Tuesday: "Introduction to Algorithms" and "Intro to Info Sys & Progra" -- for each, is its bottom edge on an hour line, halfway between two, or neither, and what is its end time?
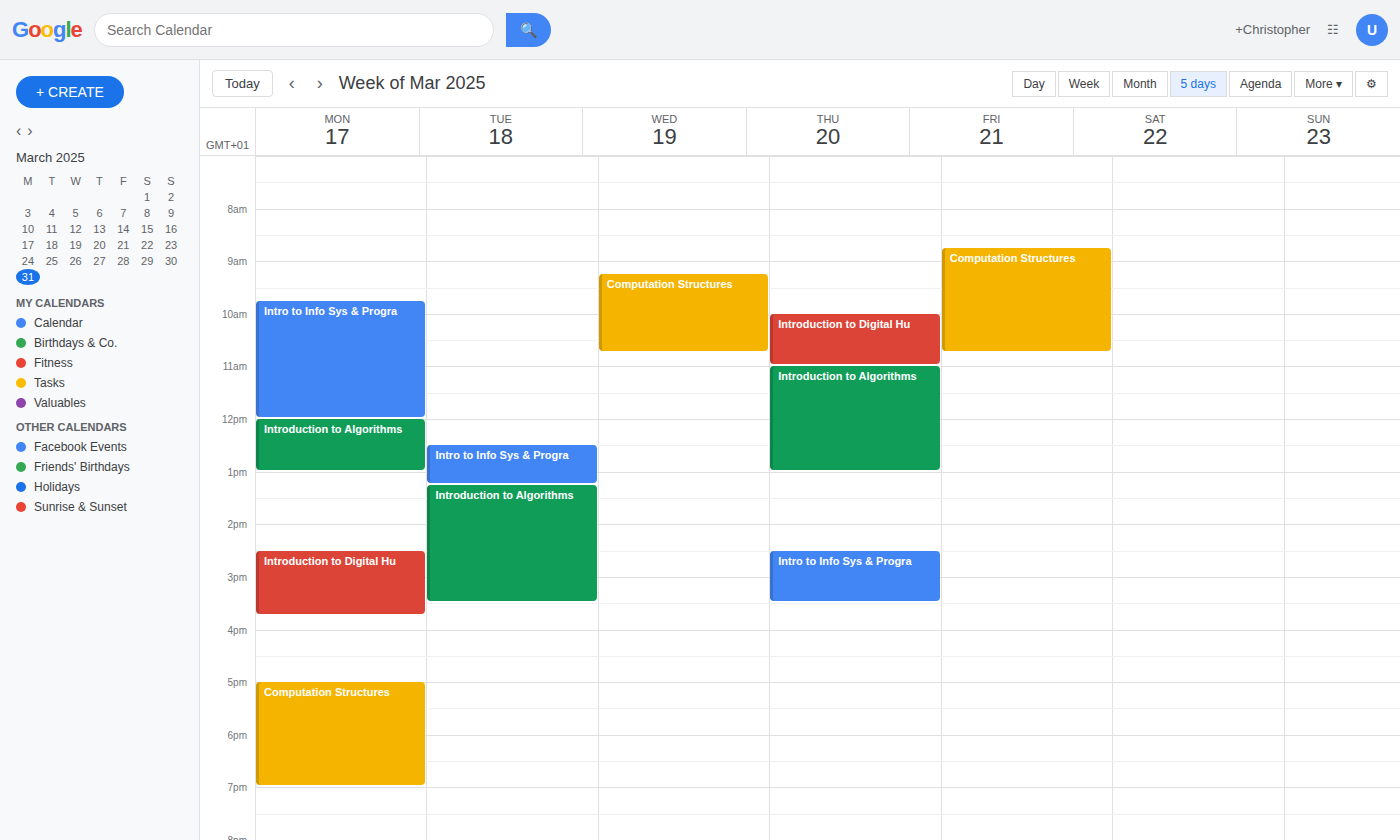
"Introduction to Algorithms": 3:30 PM, halfway between the 3 PM and 4 PM lines. "Intro to Info Sys & Progra": 1:15 PM, neither: a quarter of the way from the 1 PM line to the 2 PM line.